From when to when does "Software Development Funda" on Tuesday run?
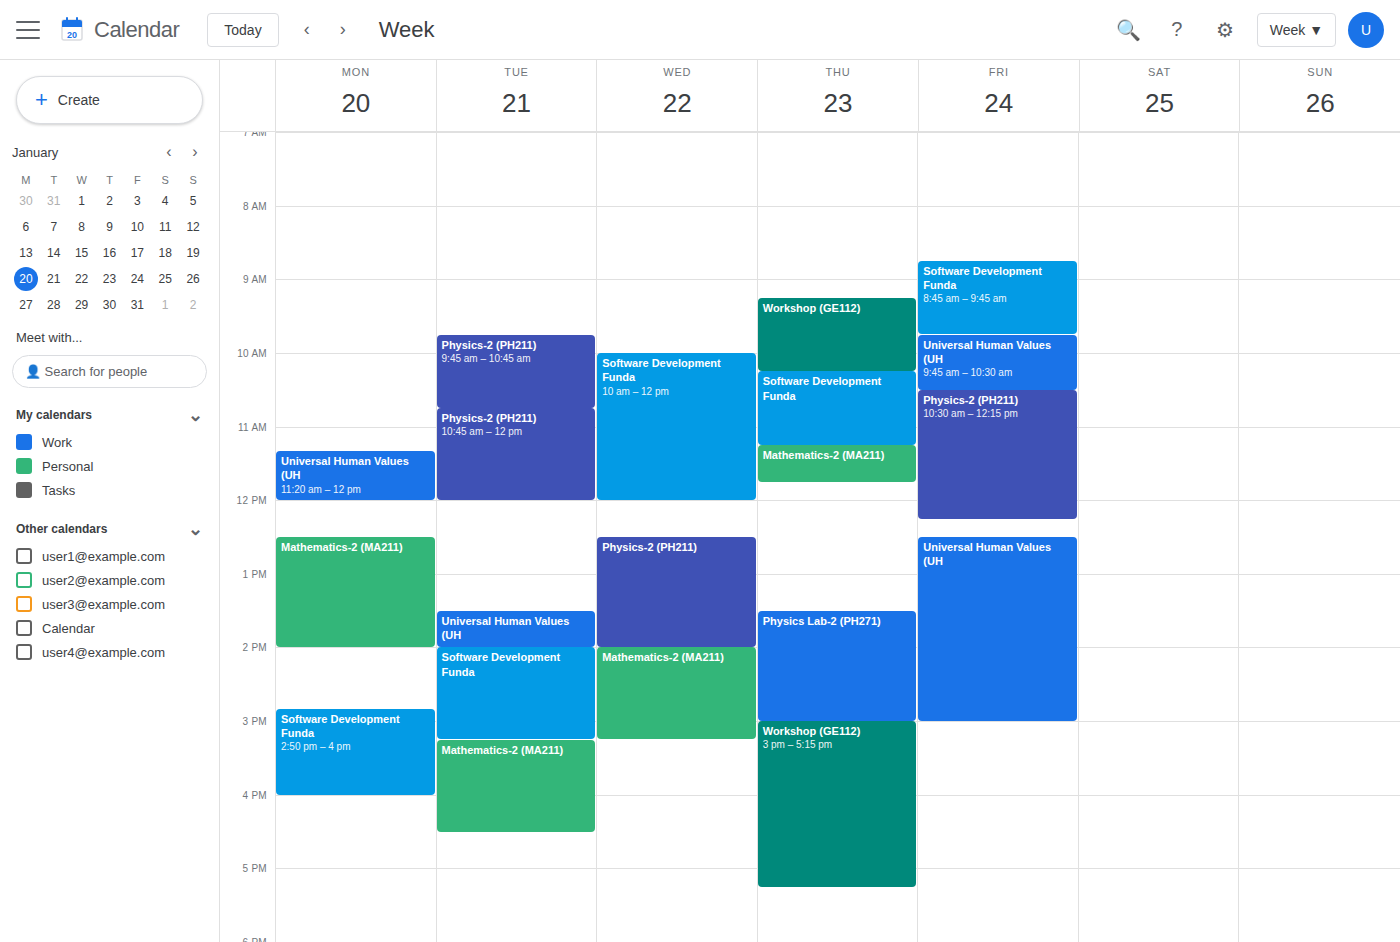
2:00 PM to 3:15 PM